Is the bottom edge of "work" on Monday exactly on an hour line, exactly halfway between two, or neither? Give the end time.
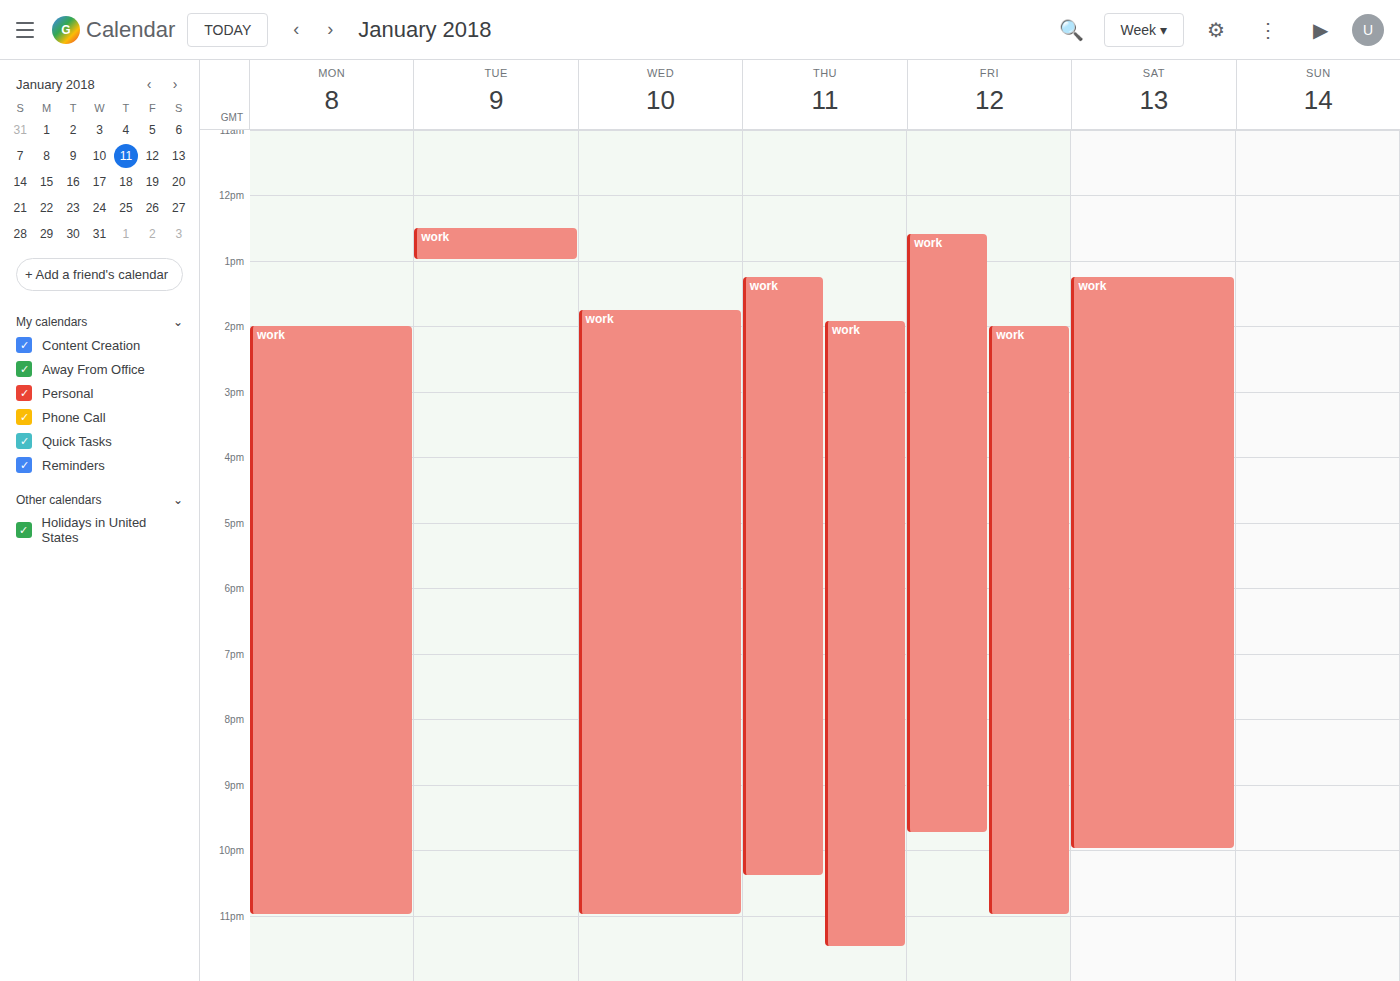
11:00 PM -- exactly on the 11 PM line.